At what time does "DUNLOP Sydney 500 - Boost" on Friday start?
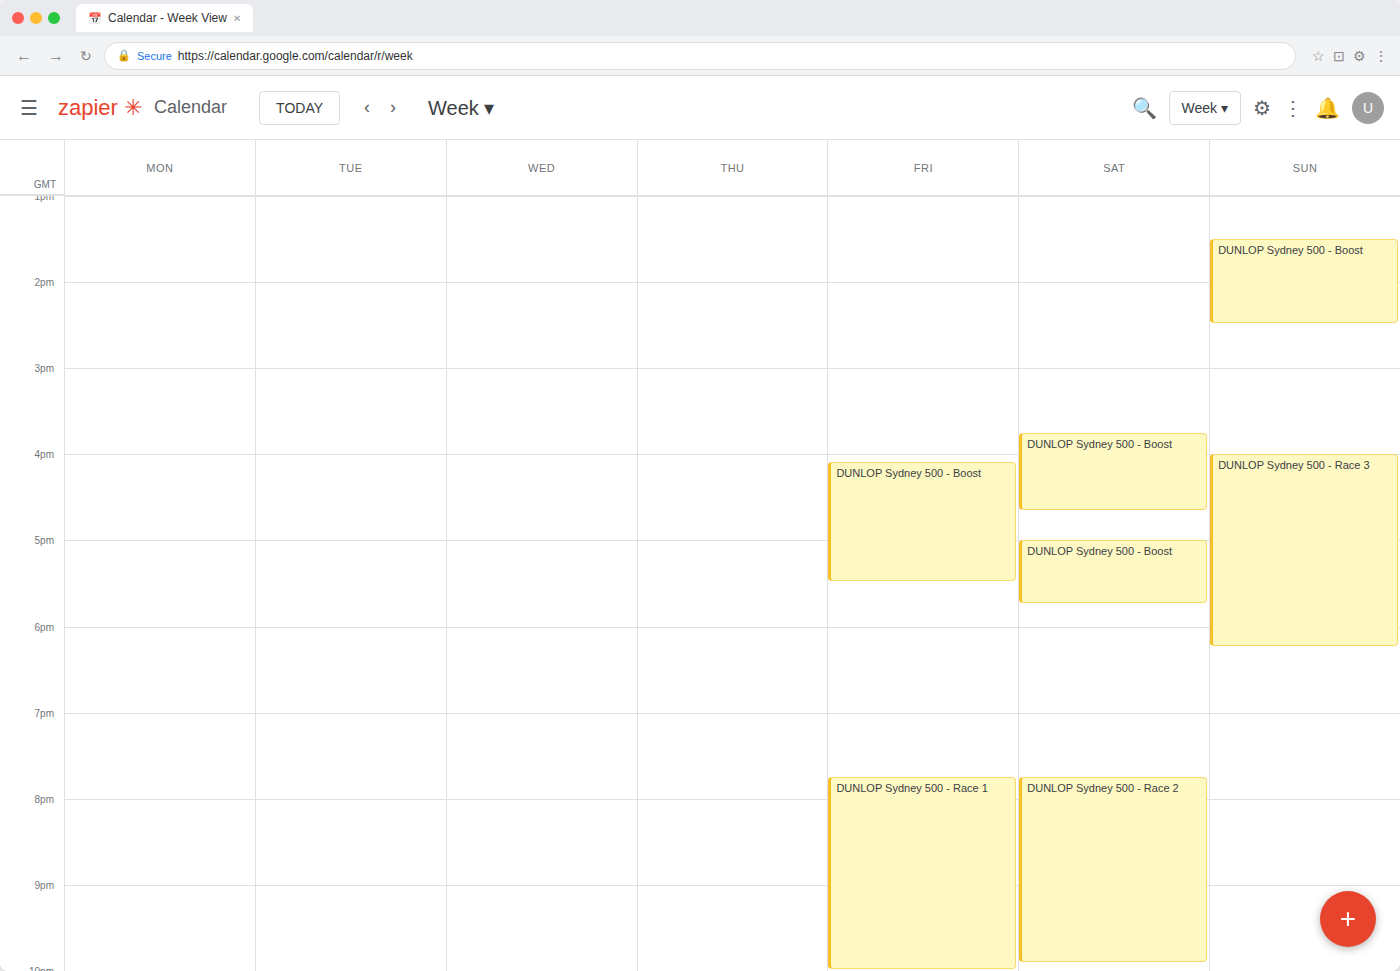
4:05 PM